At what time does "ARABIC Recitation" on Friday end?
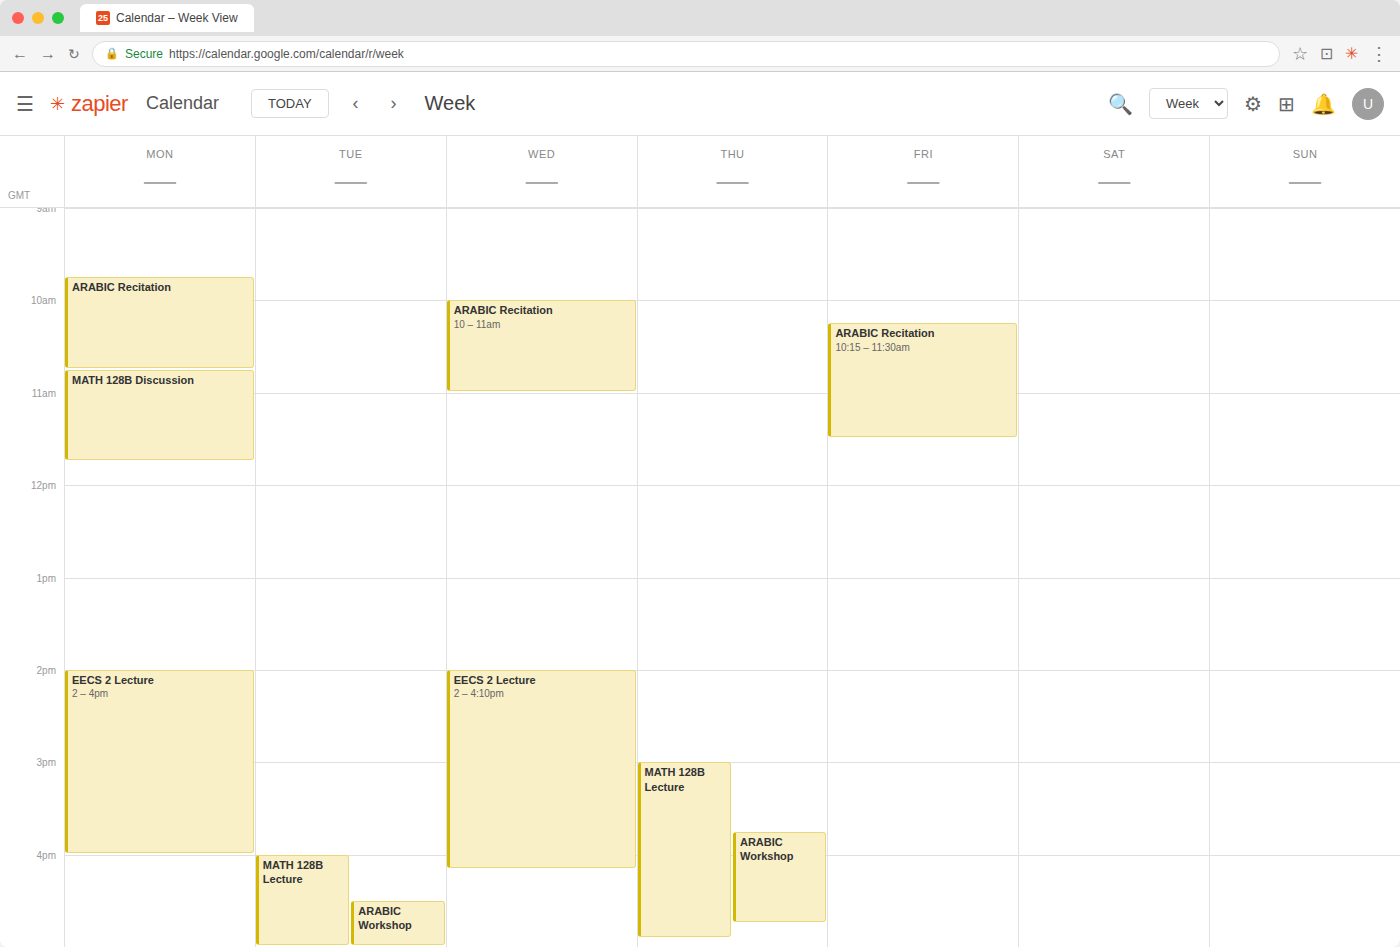
11:30 AM